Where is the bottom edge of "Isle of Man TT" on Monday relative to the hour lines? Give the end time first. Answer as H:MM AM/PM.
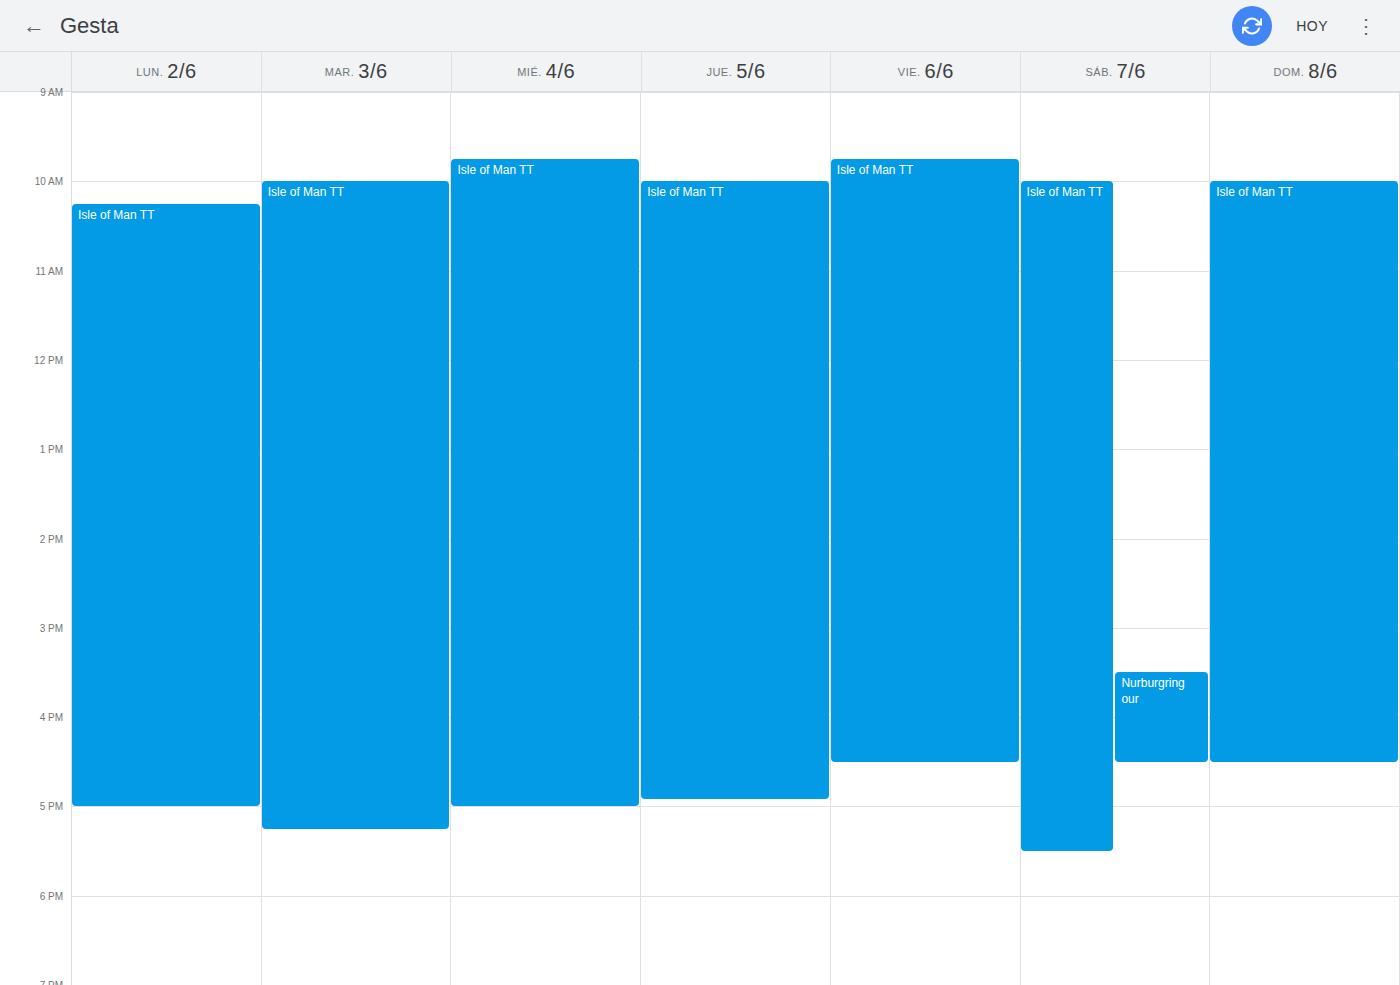
5:00 PM -- exactly on the 5 PM line.